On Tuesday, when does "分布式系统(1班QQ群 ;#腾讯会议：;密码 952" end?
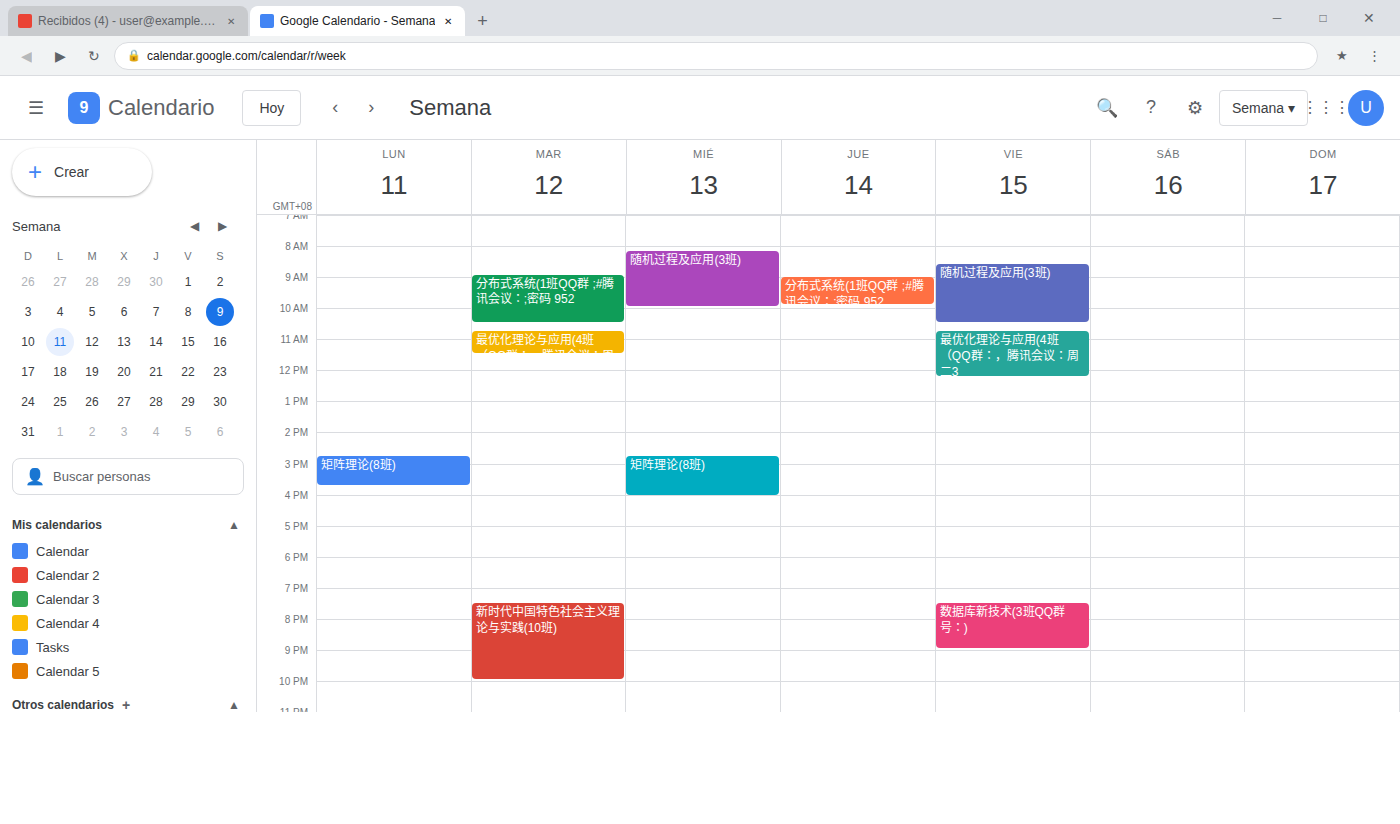
10:30 AM